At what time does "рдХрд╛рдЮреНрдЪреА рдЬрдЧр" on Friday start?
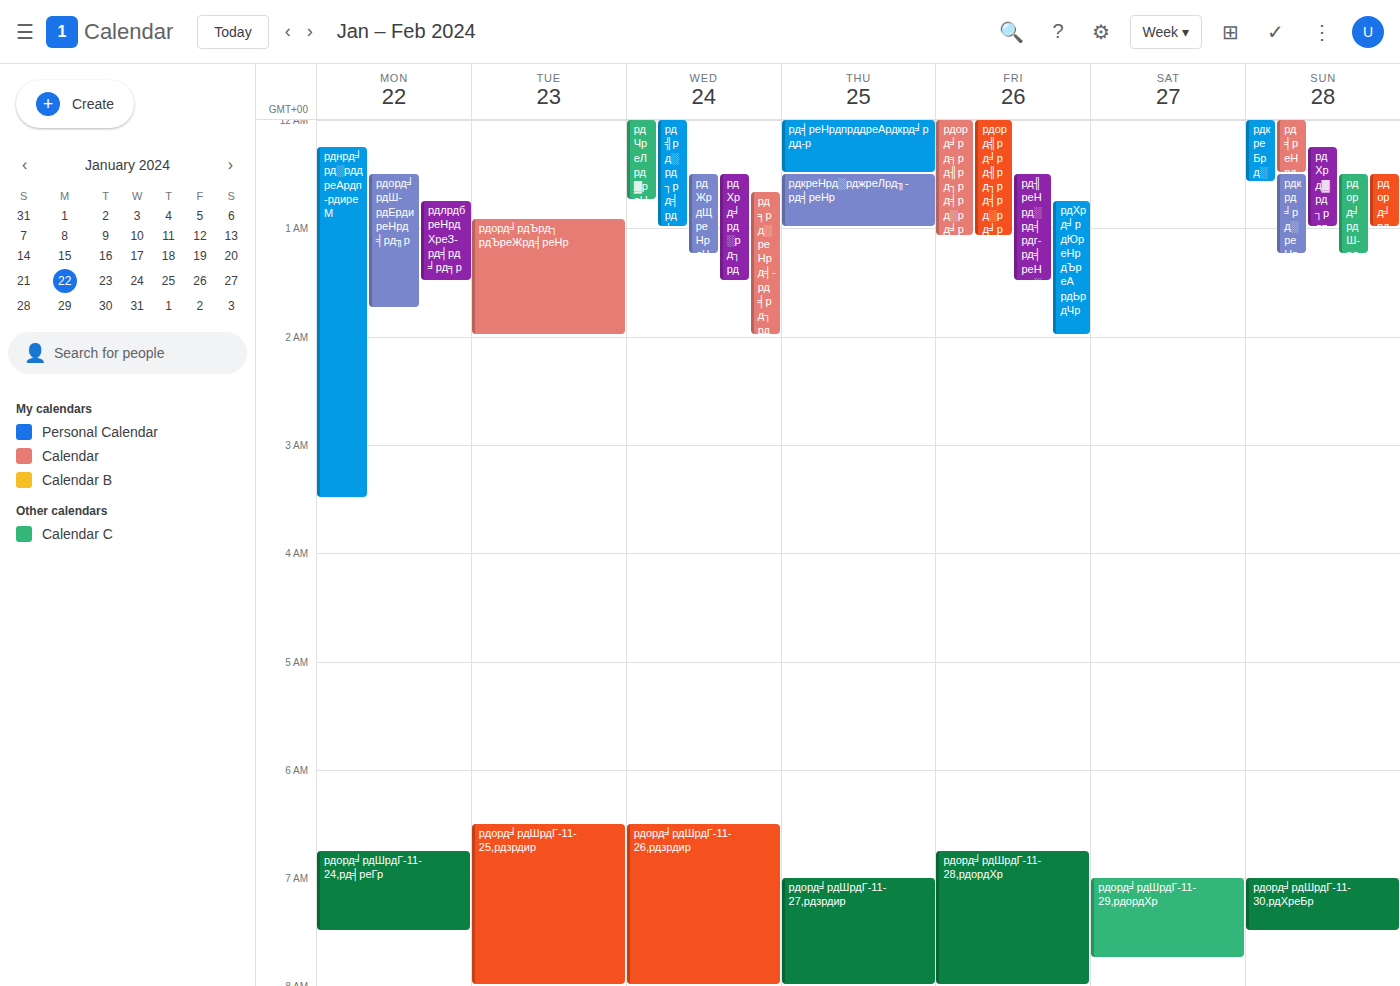
12:45 AM